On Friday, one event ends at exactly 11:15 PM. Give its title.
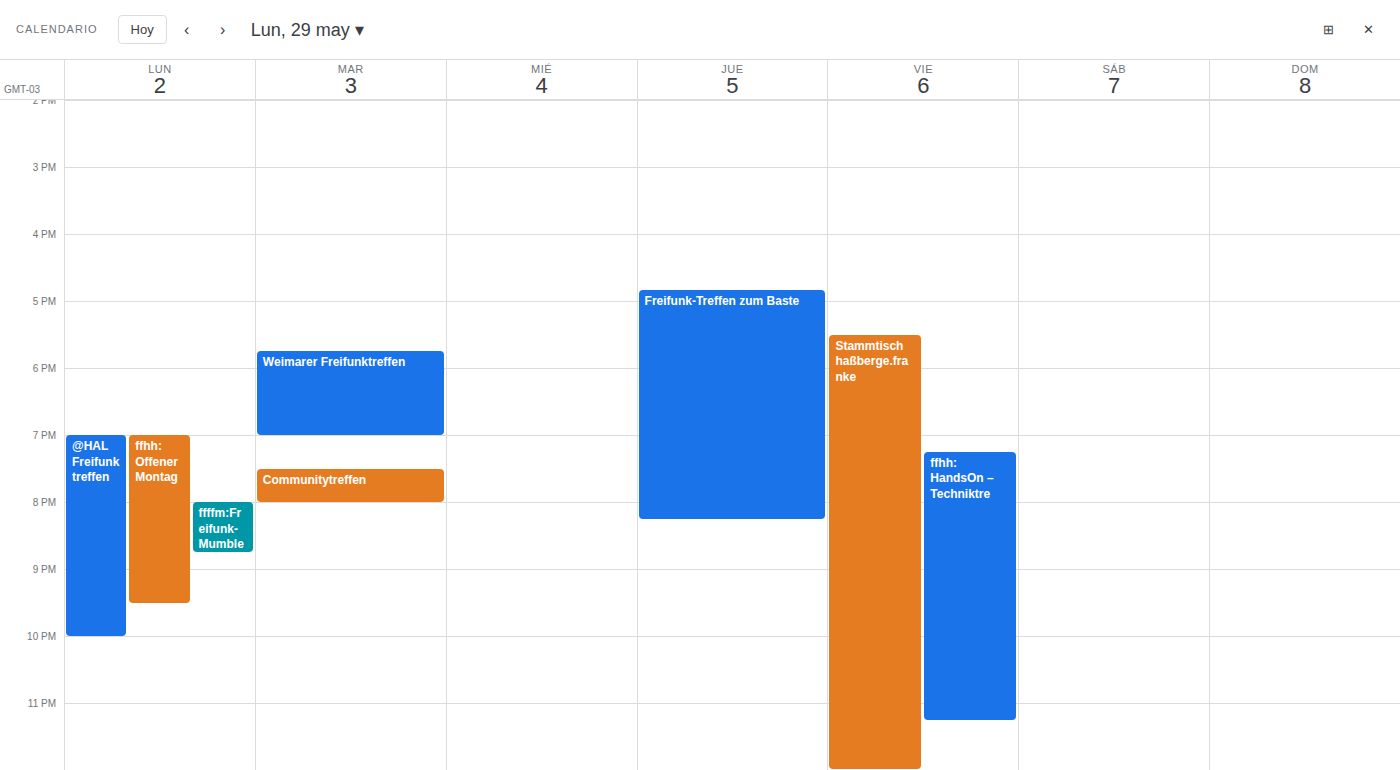
"ffhh: HandsOn – Techniktre"